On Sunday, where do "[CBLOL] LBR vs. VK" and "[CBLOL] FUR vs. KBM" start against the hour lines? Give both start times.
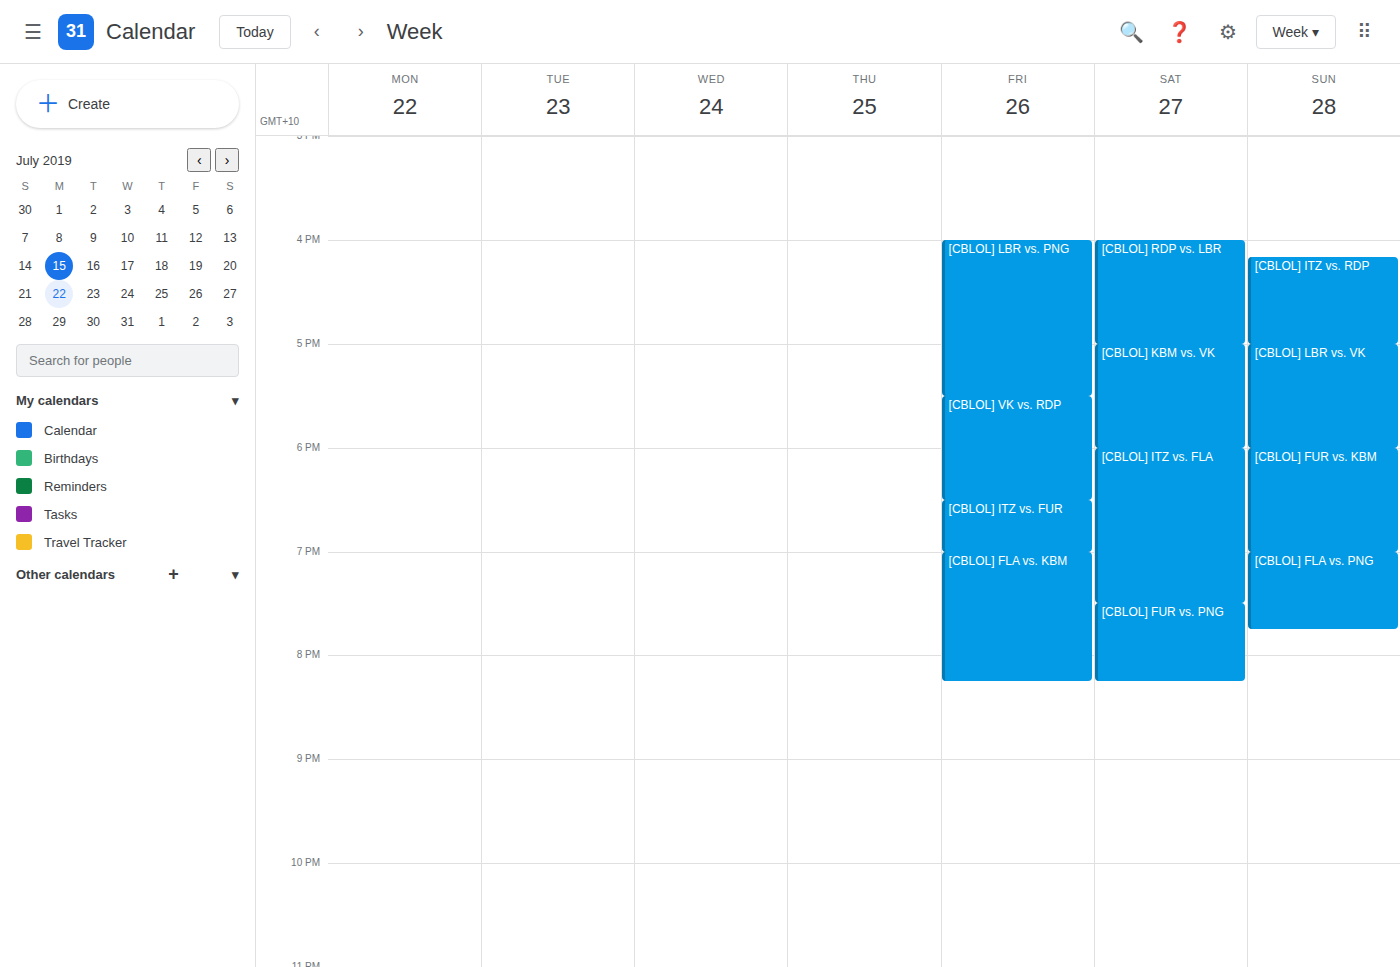
"[CBLOL] LBR vs. VK": 5:00 PM, exactly on the 5 PM line. "[CBLOL] FUR vs. KBM": 6:00 PM, exactly on the 6 PM line.